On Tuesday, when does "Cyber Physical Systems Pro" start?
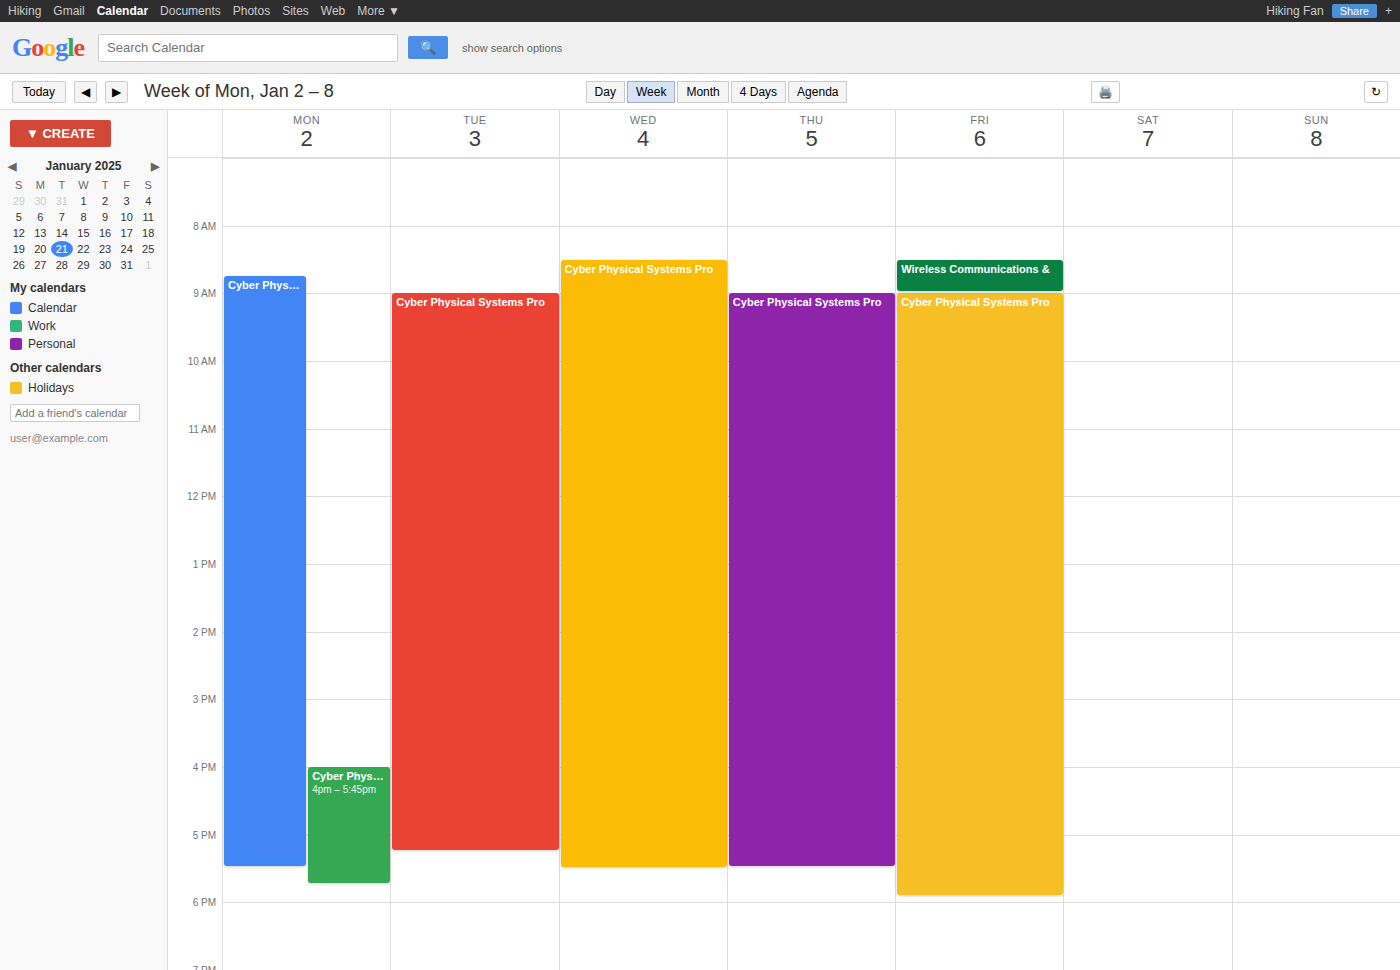
9:00 AM